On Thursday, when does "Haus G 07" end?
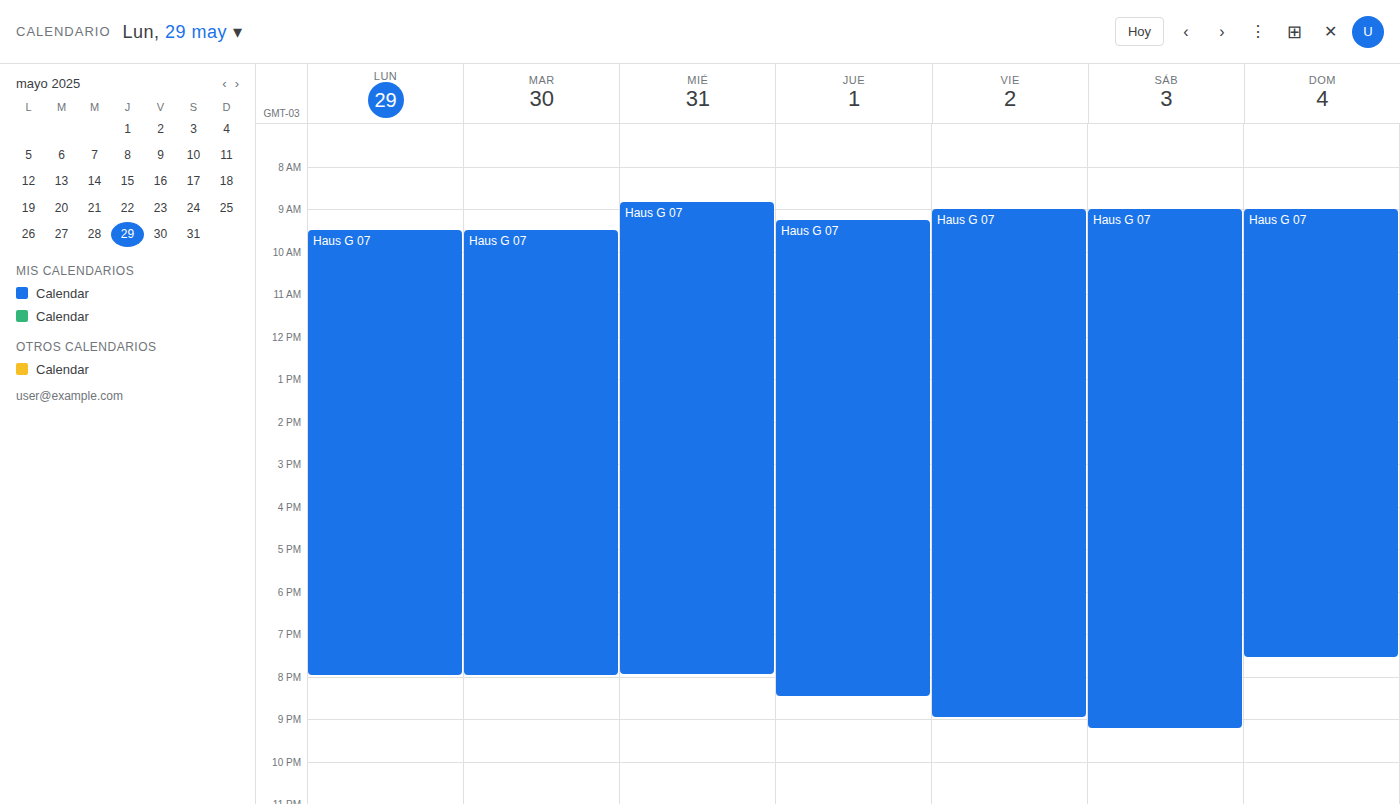
8:30 PM